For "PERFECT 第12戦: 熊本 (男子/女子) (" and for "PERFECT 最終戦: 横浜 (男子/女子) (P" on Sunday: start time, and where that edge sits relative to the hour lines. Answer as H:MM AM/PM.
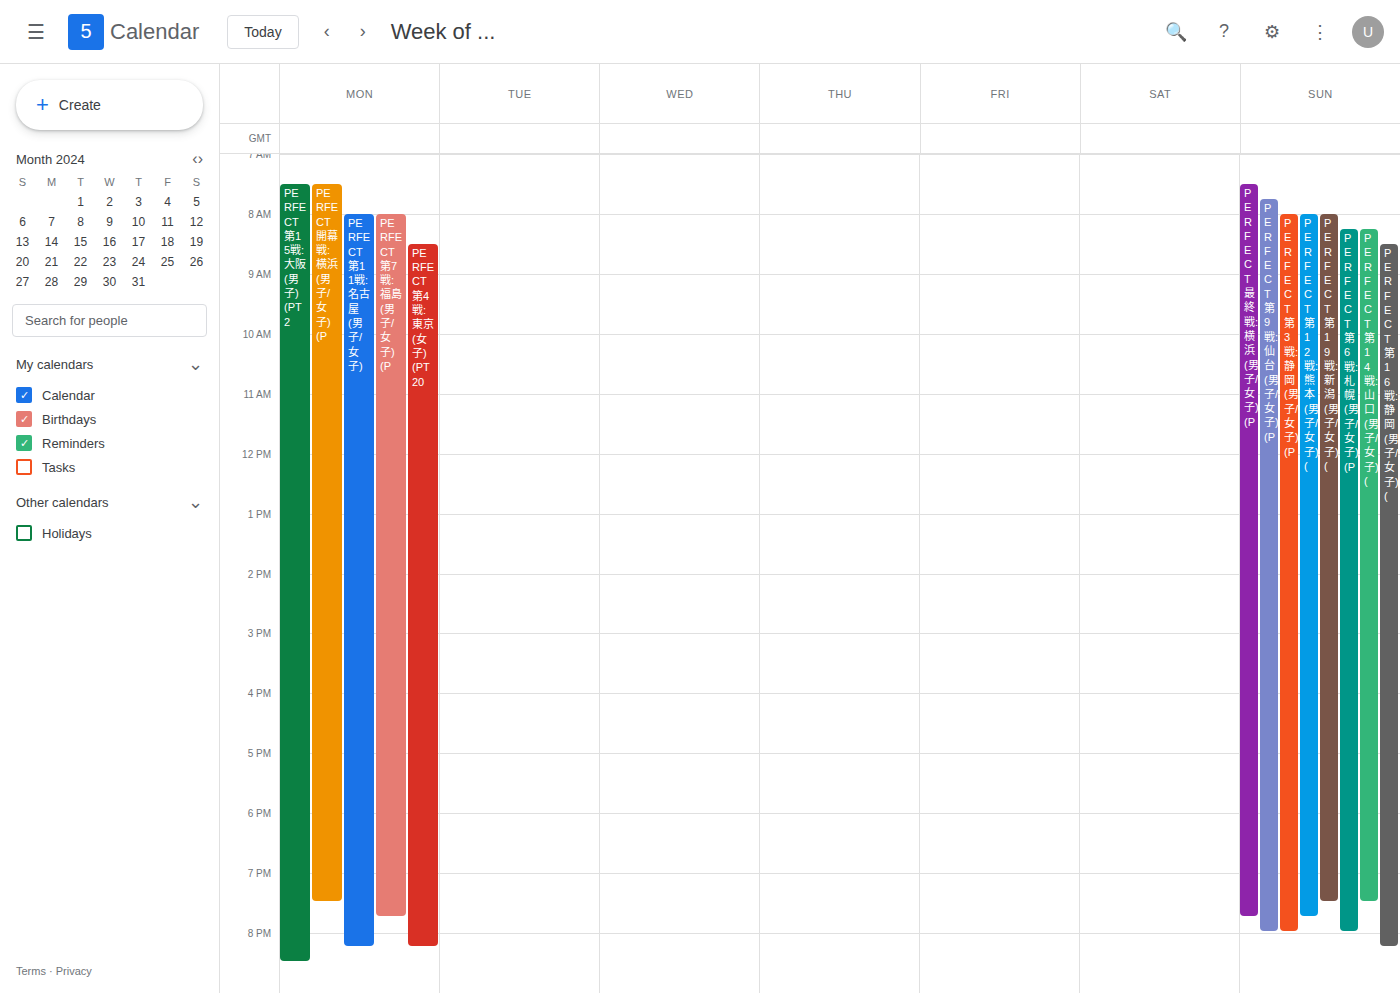
"PERFECT 第12戦: 熊本 (男子/女子) (": 8:00 AM, exactly on the 8 AM line. "PERFECT 最終戦: 横浜 (男子/女子) (P": 7:30 AM, halfway between the 7 AM and 8 AM lines.